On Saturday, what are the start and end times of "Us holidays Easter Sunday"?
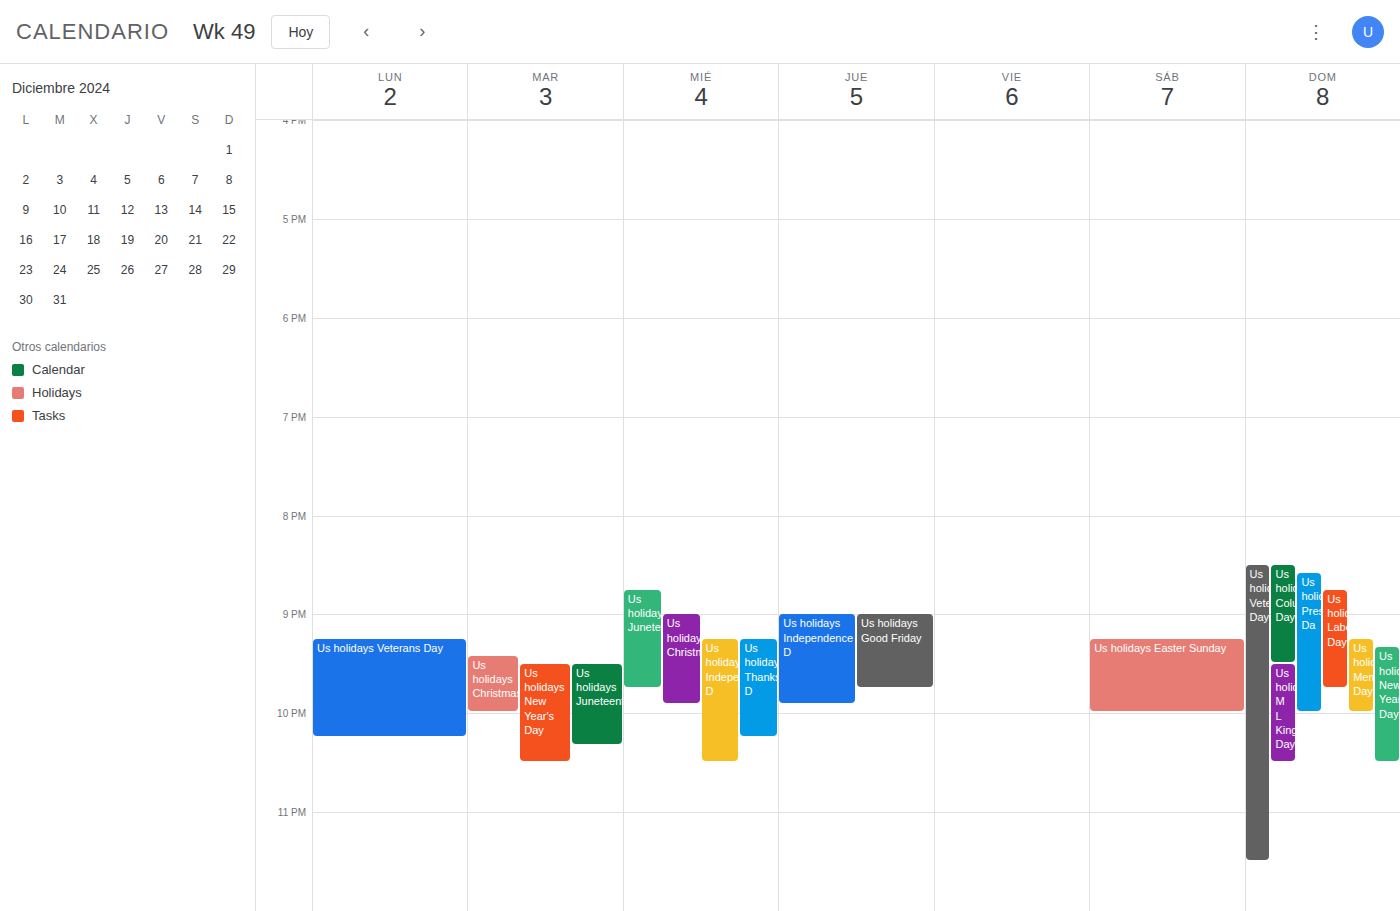
9:15 PM to 10:00 PM